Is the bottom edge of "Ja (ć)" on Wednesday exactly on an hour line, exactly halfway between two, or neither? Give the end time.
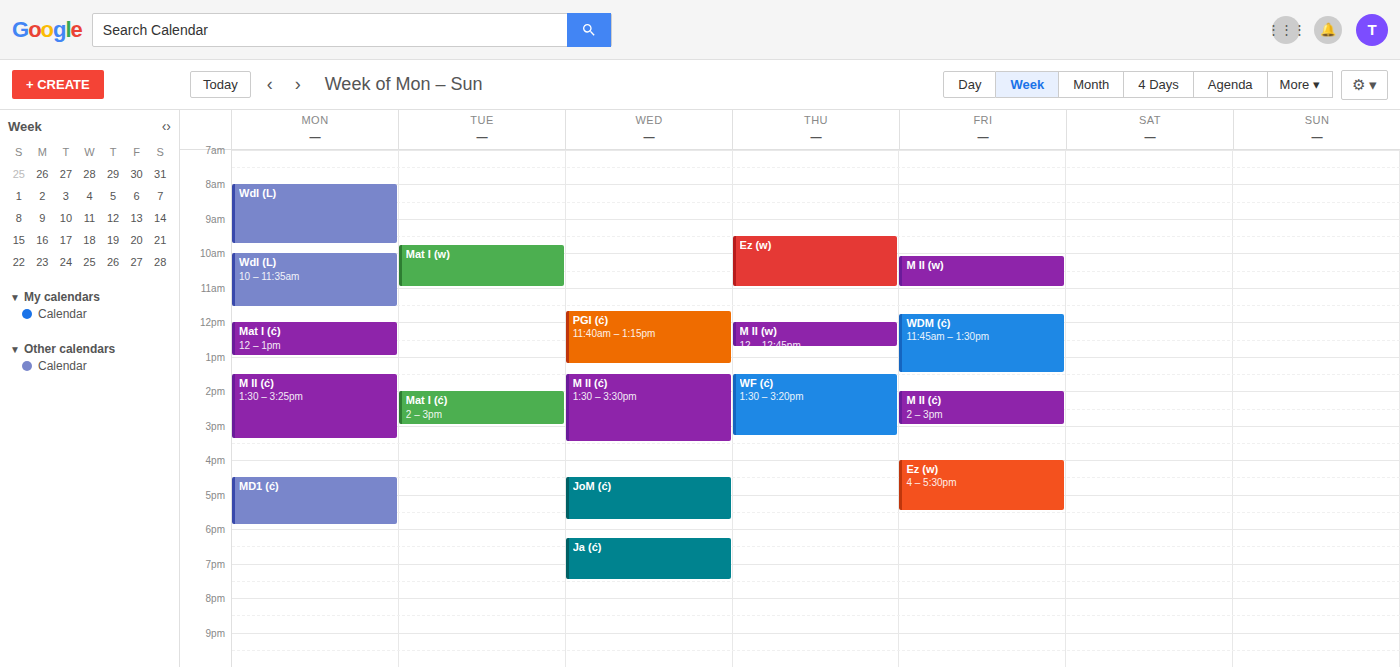
19:30 -- halfway between the 19:00 and 20:00 lines.